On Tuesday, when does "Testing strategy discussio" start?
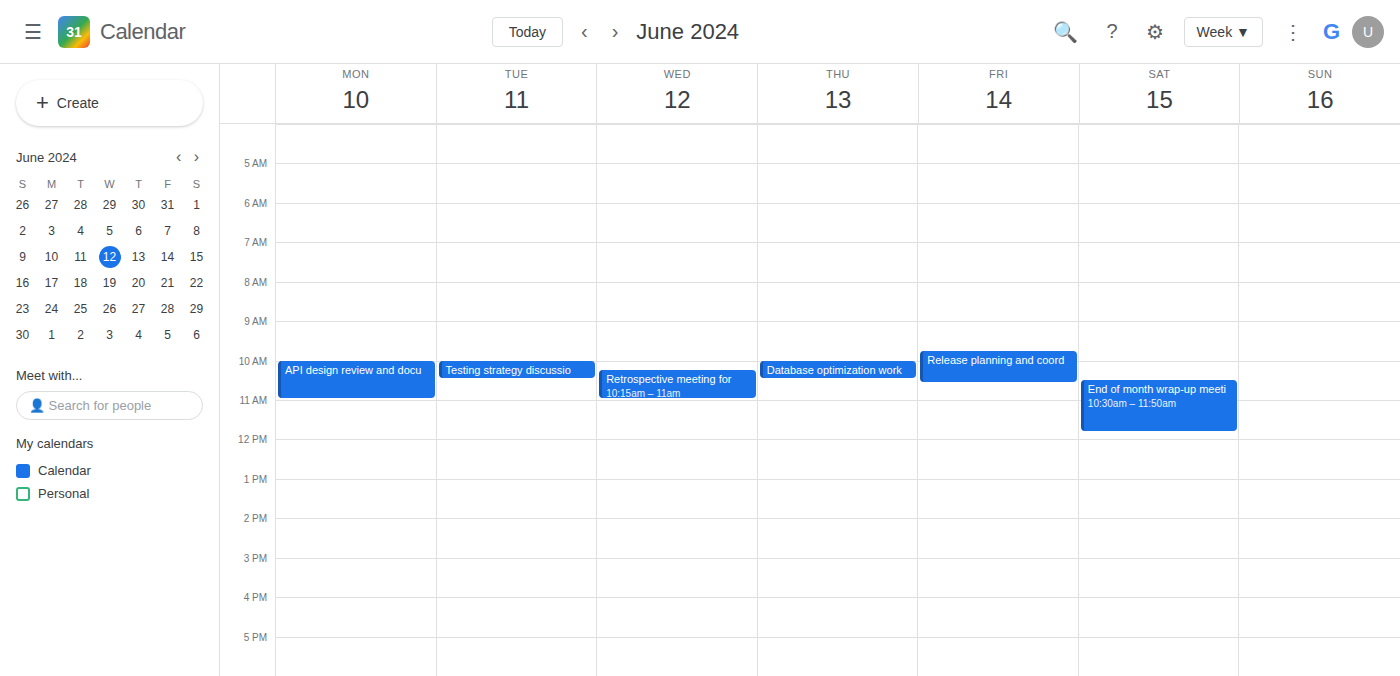
10:00 AM